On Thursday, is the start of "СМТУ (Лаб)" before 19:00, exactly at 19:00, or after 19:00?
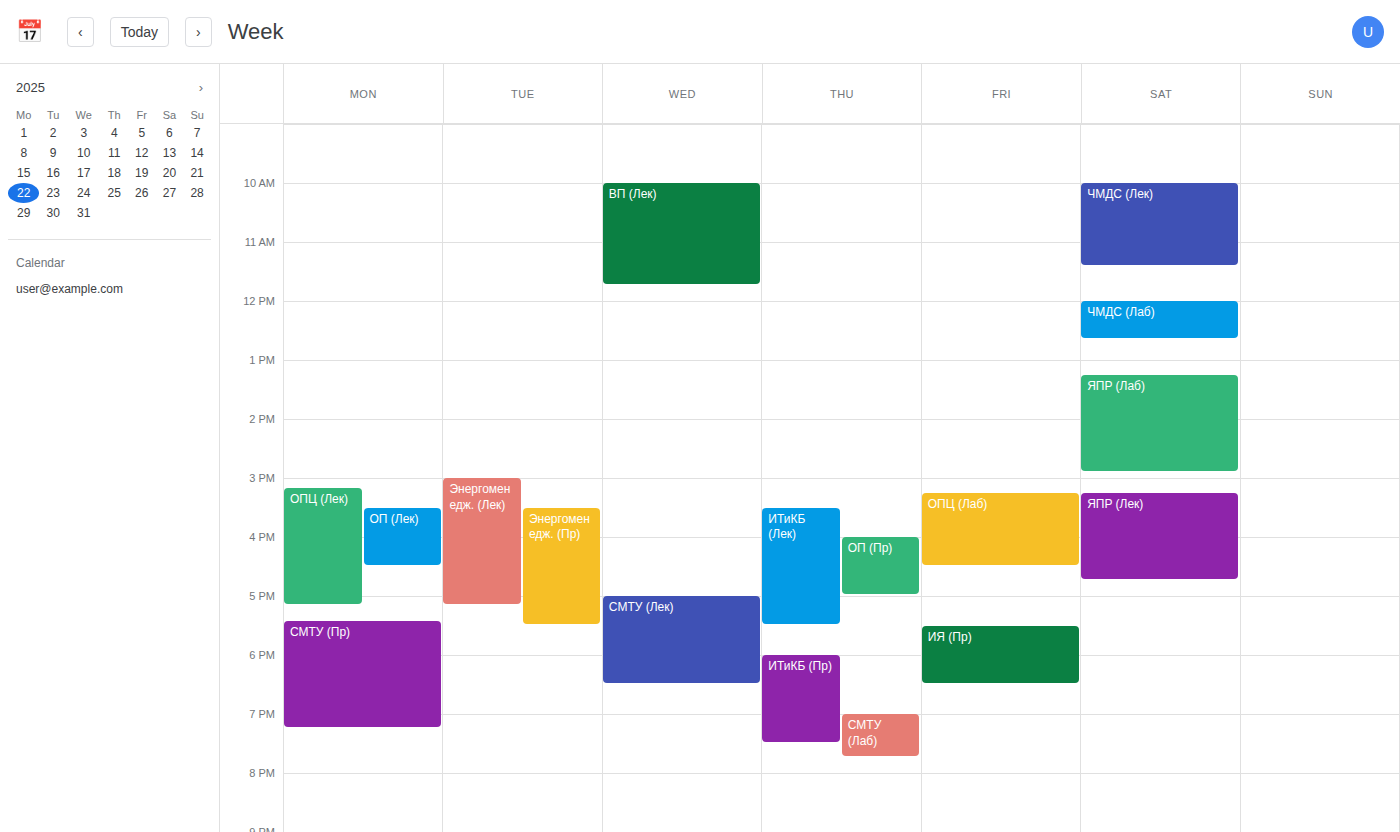
19:00 -- exactly at 19:00, on the 19:00 line.